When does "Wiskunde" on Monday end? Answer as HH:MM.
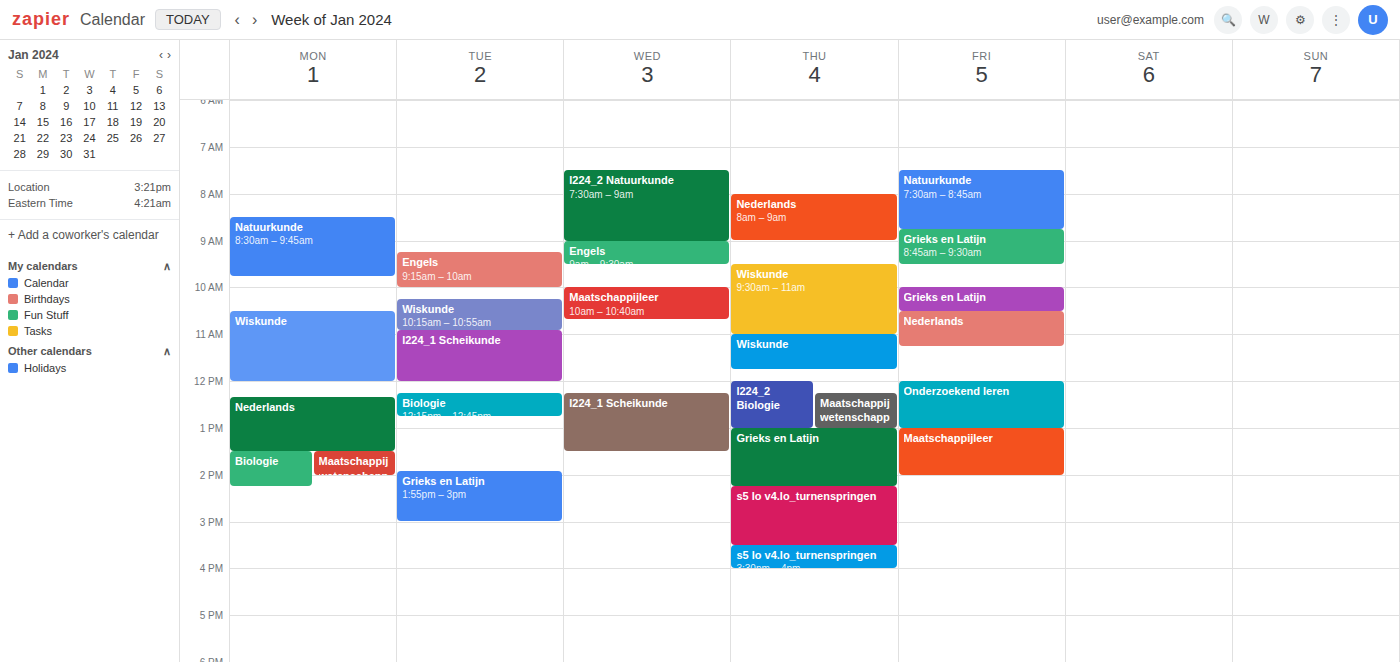
12:00